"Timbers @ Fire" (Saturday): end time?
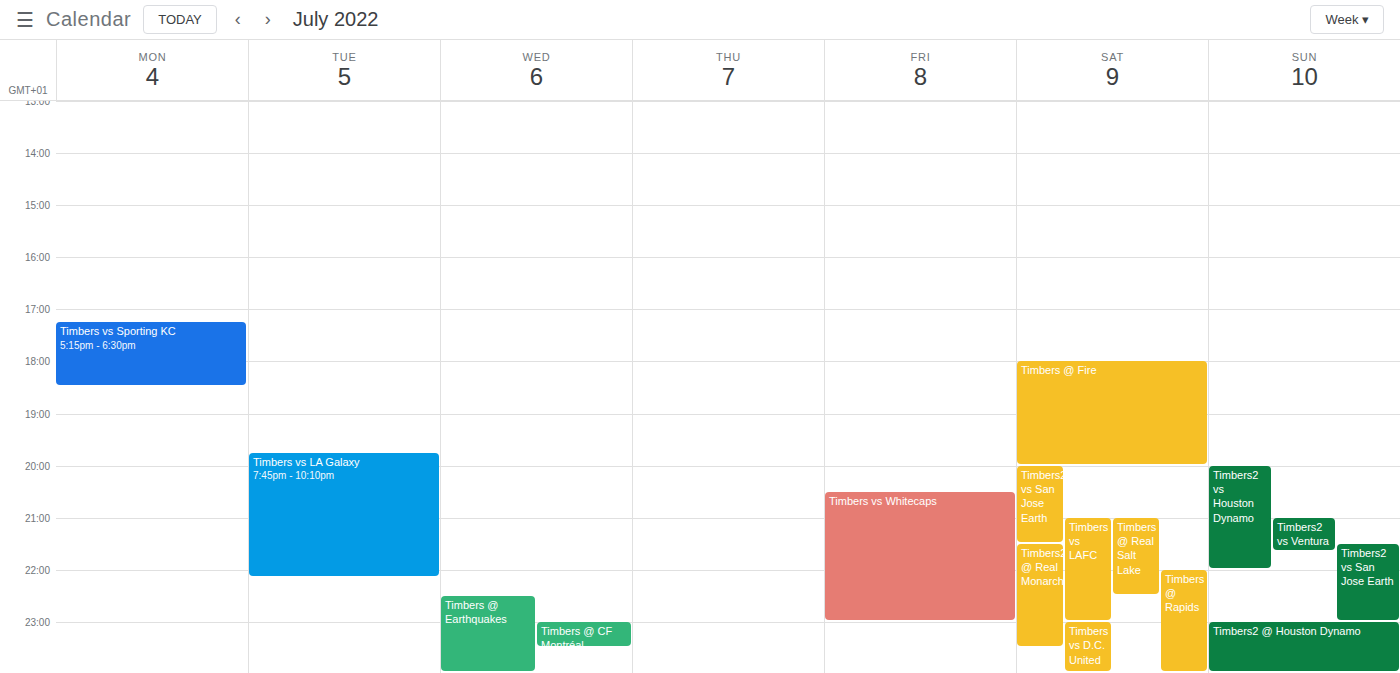
8:00 PM